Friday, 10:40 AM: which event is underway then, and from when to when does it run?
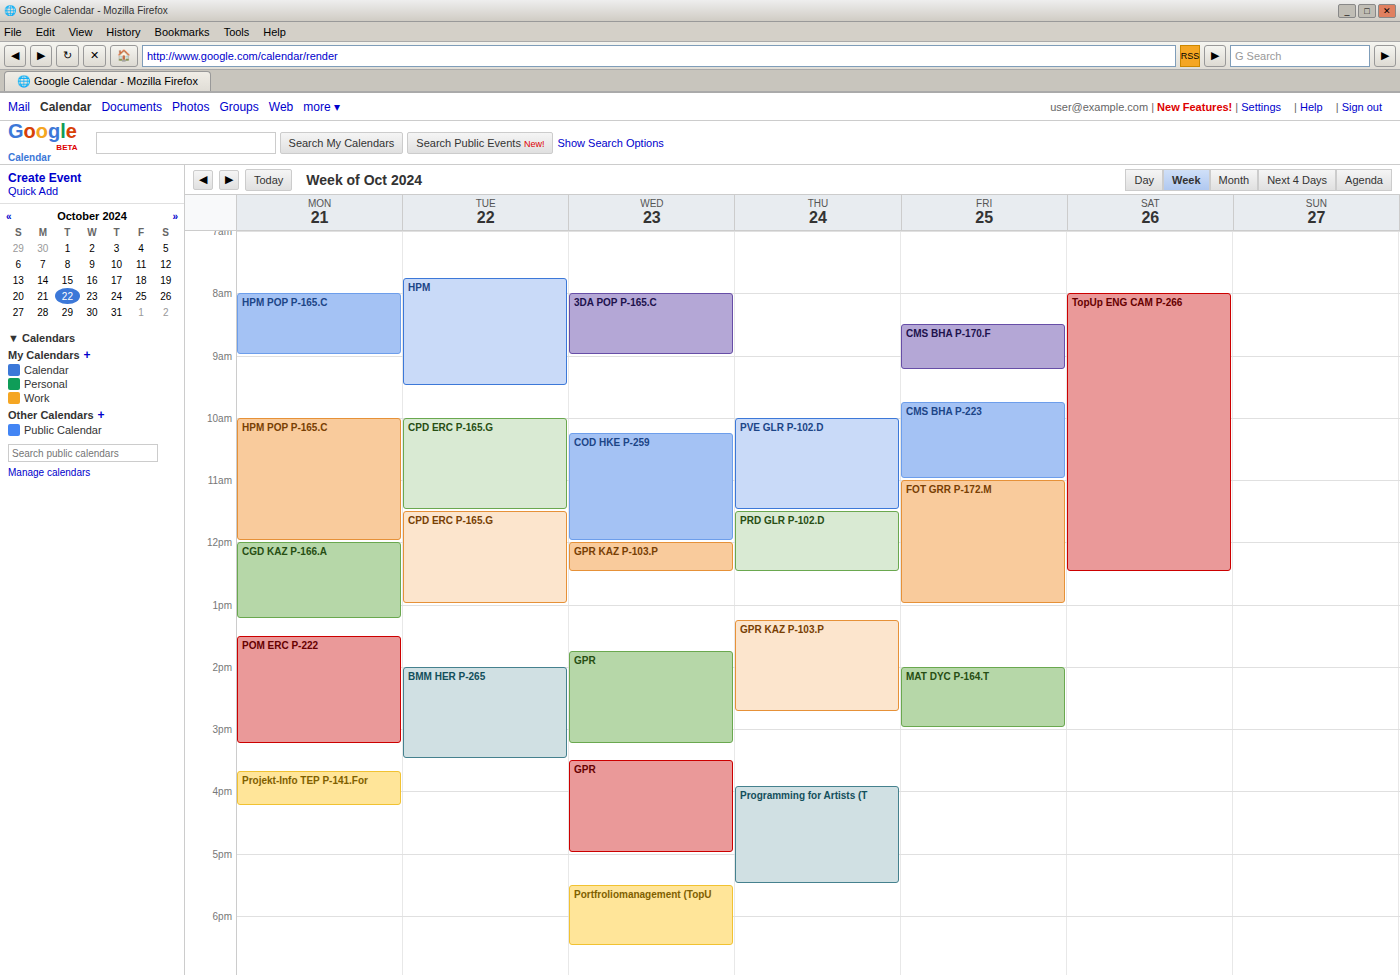
"CMS BHA P-223", 9:45 AM to 11:00 AM